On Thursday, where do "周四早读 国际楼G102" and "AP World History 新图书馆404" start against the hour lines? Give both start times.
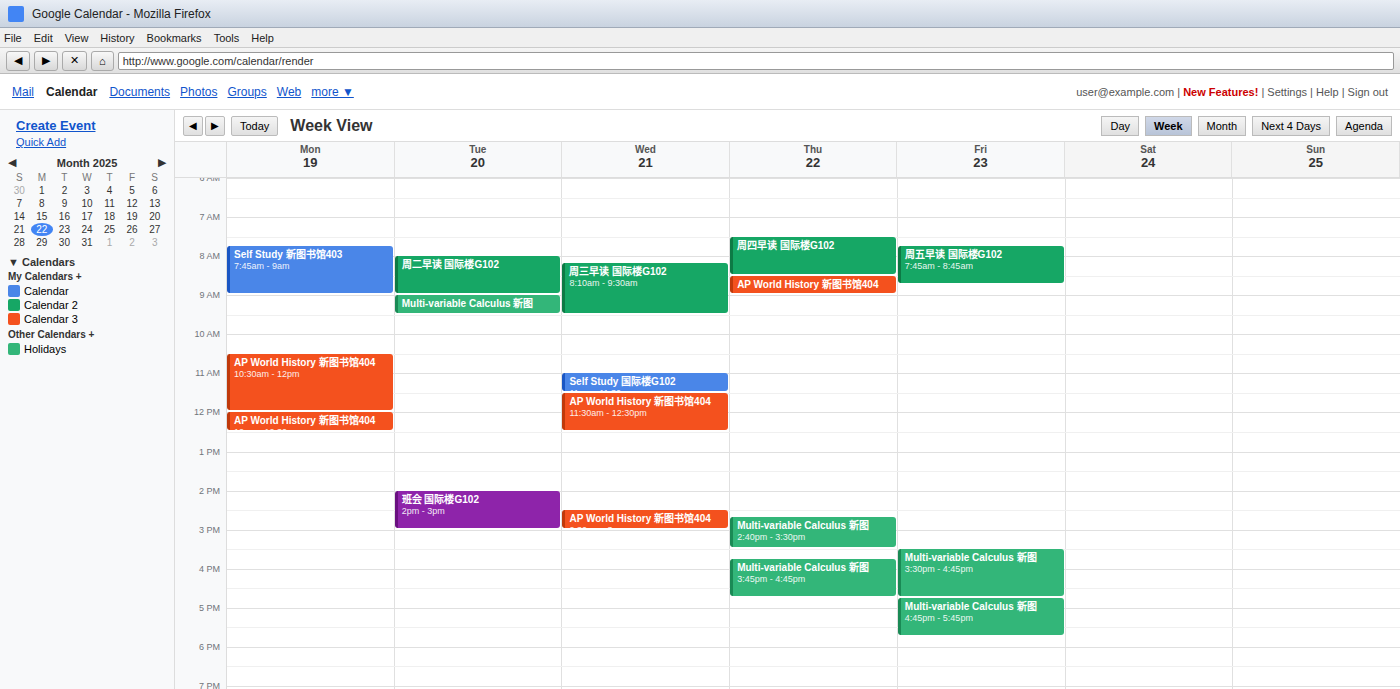
"周四早读 国际楼G102": 7:30 AM, halfway between the 7 AM and 8 AM lines. "AP World History 新图书馆404": 8:30 AM, halfway between the 8 AM and 9 AM lines.